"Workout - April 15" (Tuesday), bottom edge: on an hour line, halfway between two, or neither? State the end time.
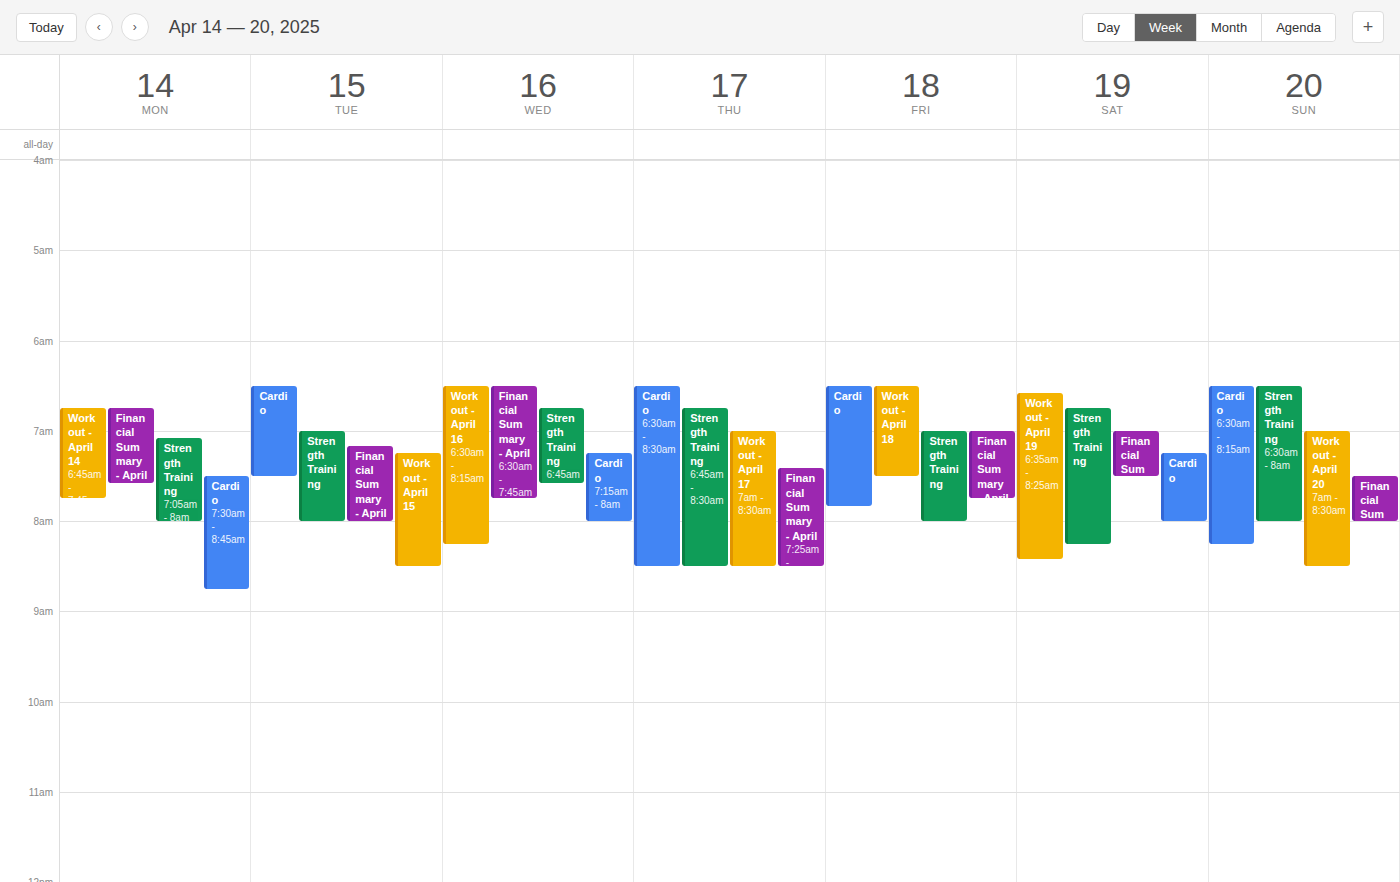
8:30 AM -- halfway between the 8 AM and 9 AM lines.